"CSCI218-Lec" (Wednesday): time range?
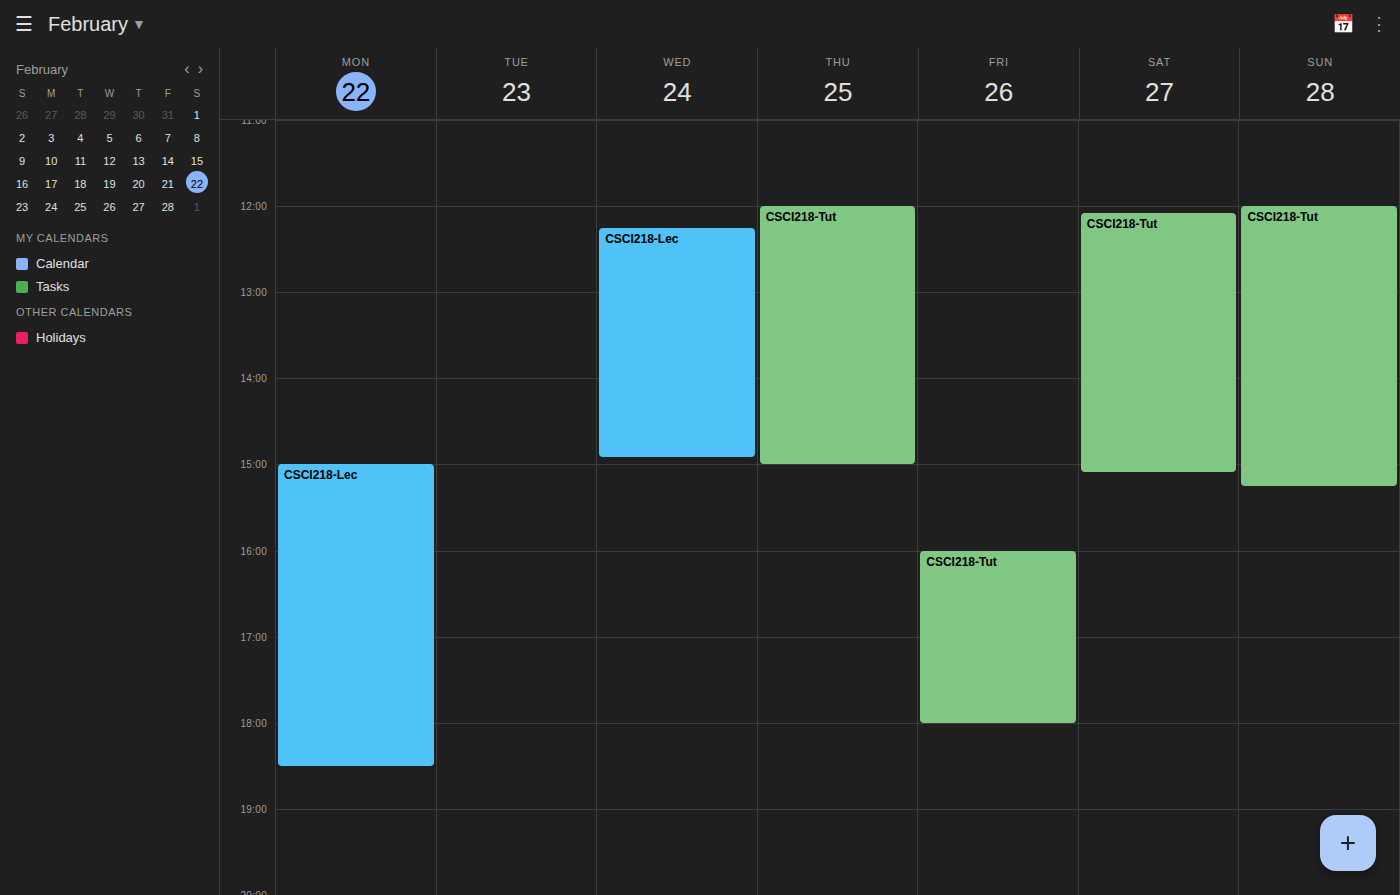
12:15 PM to 2:55 PM